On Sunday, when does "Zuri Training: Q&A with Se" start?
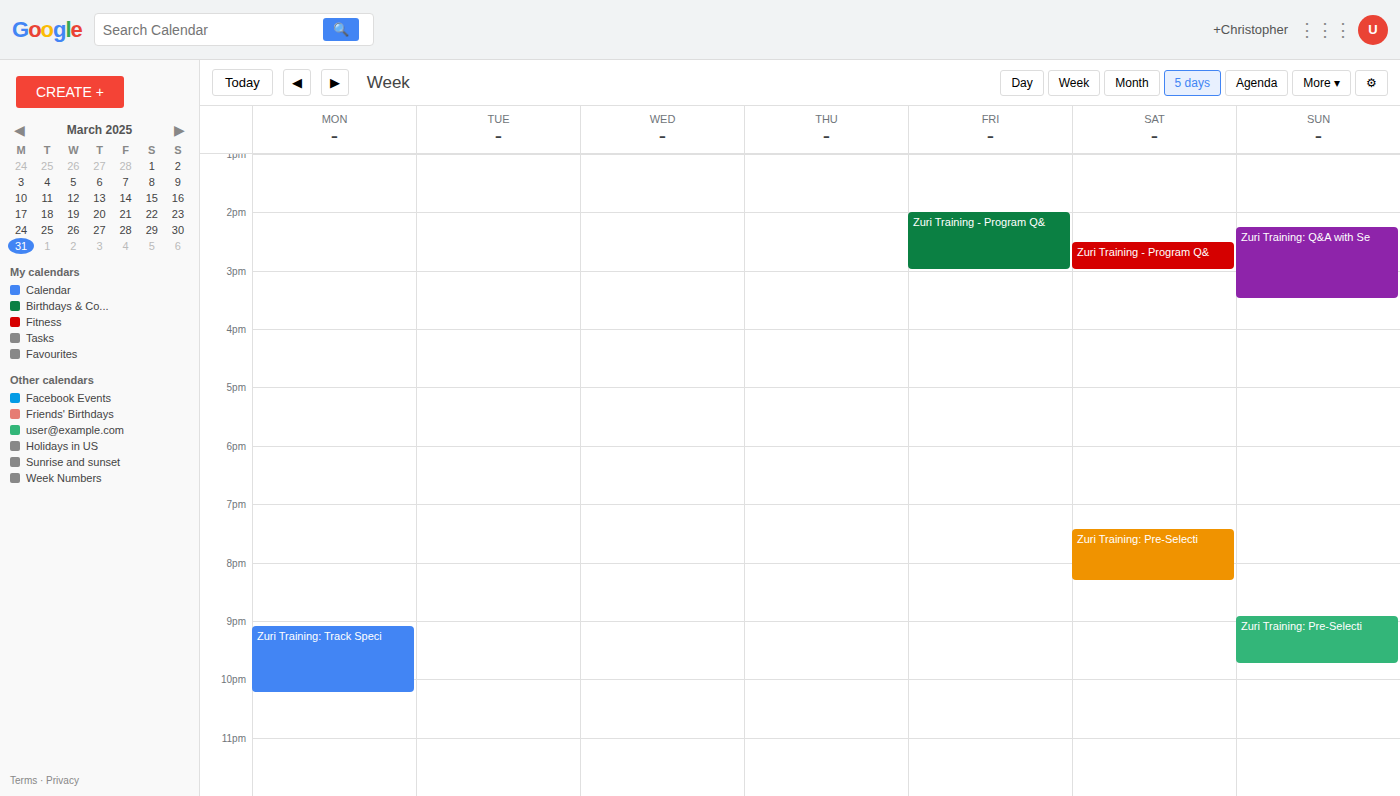
2:15 PM